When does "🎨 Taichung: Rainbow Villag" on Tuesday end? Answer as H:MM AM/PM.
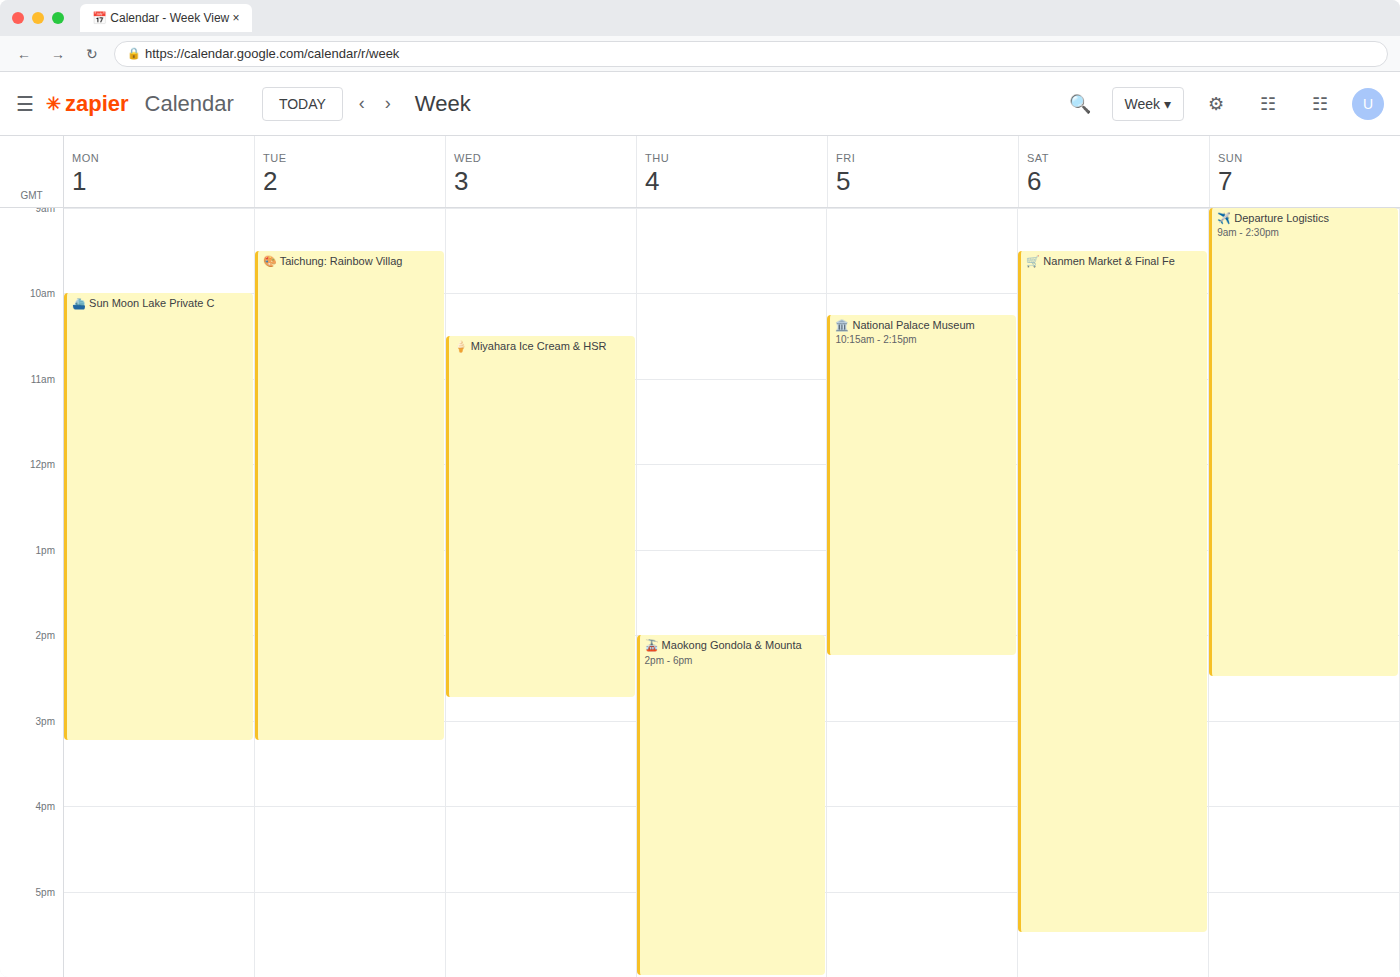
3:15 PM